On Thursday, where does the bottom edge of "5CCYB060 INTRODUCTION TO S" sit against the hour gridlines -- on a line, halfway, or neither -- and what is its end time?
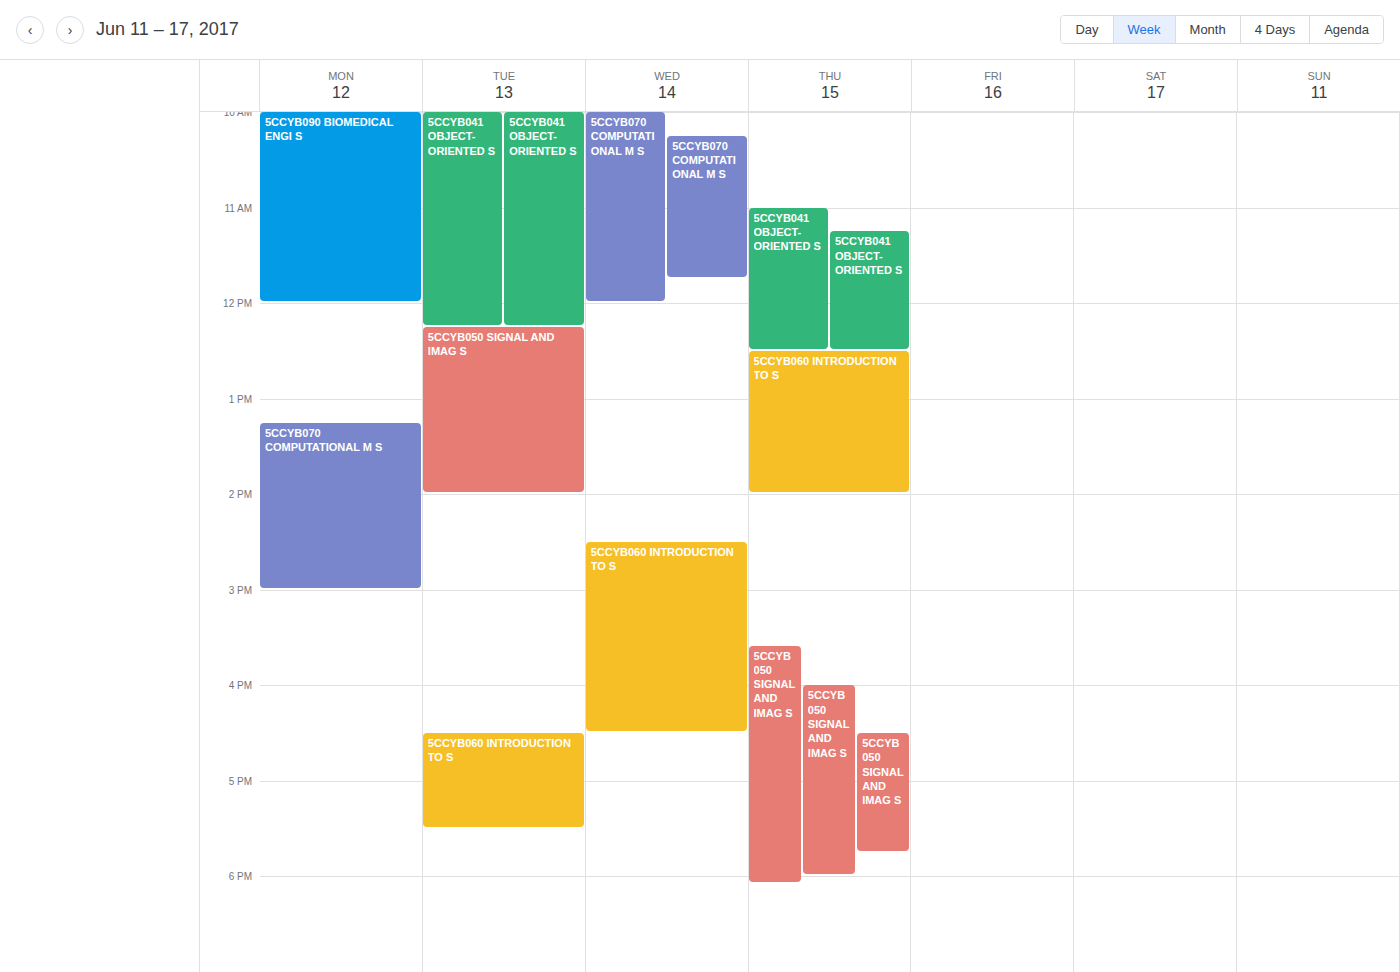
2:00 PM -- exactly on the 2 PM line.